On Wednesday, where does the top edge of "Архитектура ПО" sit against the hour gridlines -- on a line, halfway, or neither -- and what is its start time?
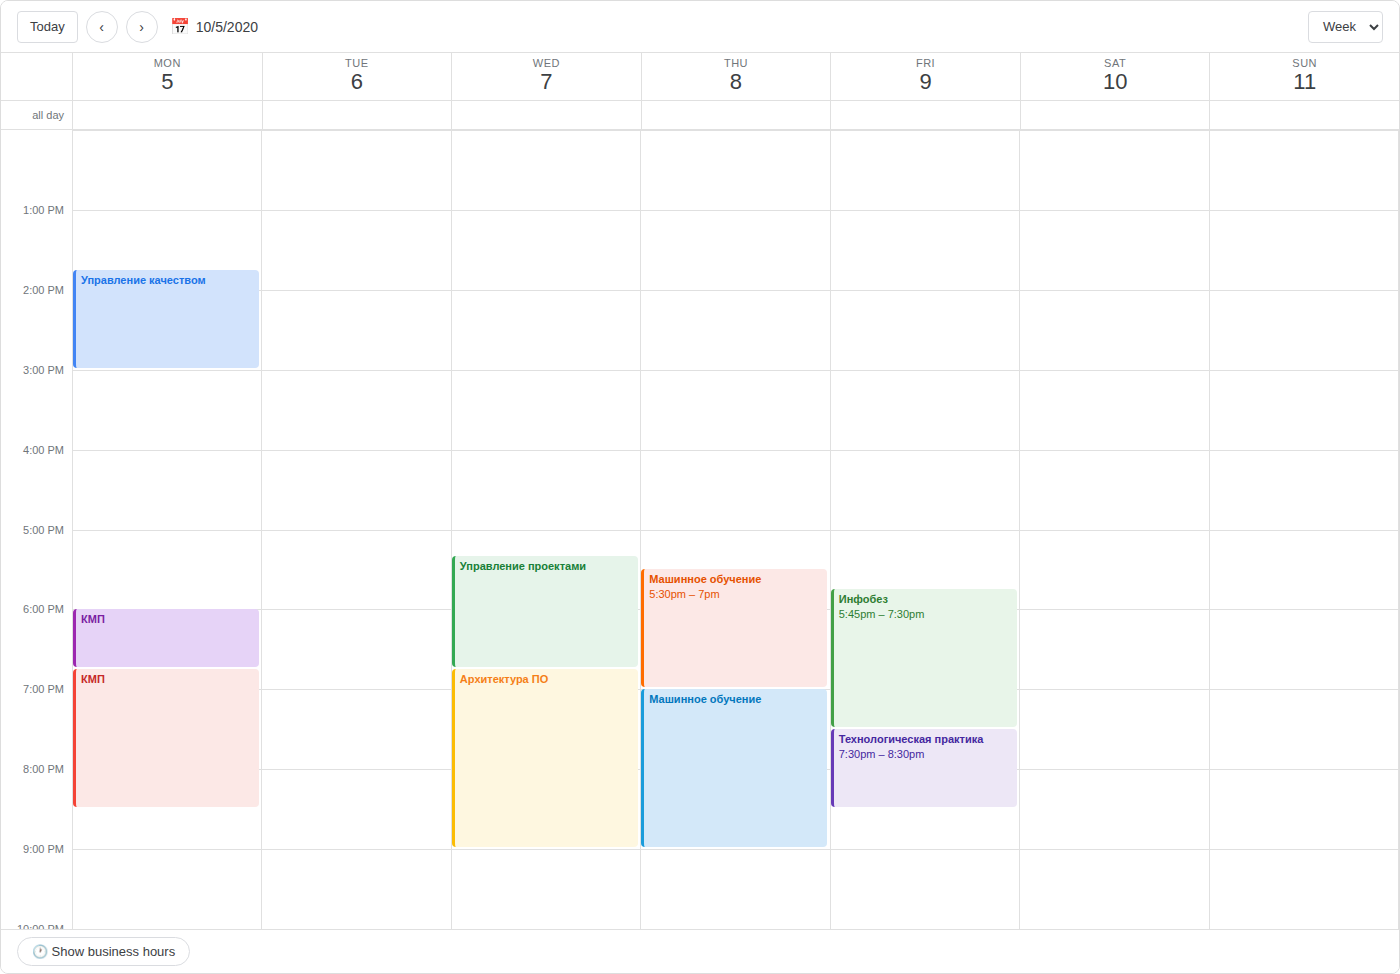
18:45 -- neither: three quarters of the way from the 18:00 line to the 19:00 line.